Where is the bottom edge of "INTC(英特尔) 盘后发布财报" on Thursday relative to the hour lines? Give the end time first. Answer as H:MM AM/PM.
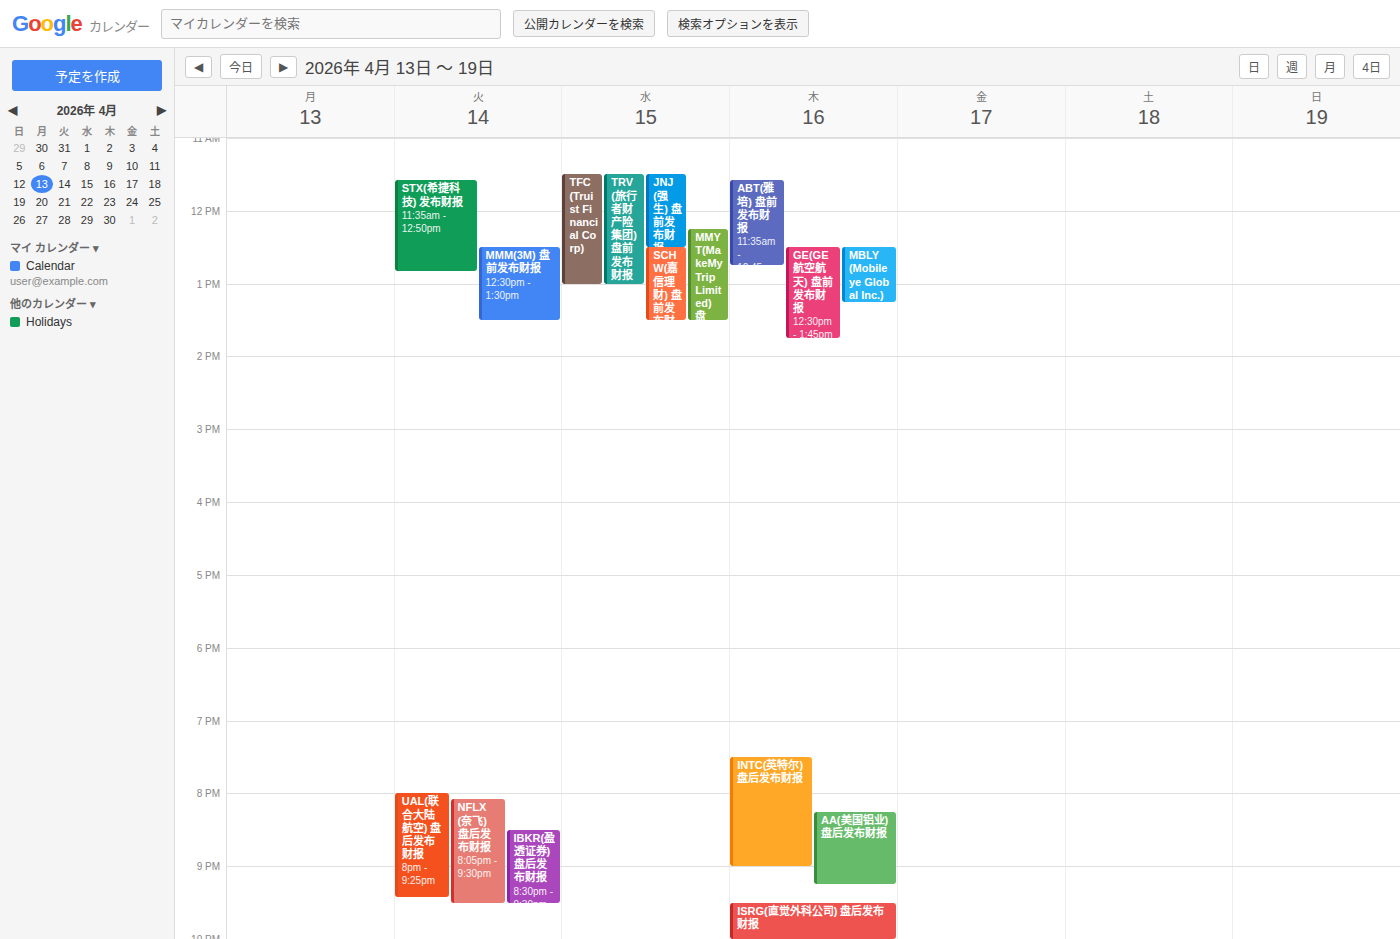
9:00 PM -- exactly on the 9 PM line.